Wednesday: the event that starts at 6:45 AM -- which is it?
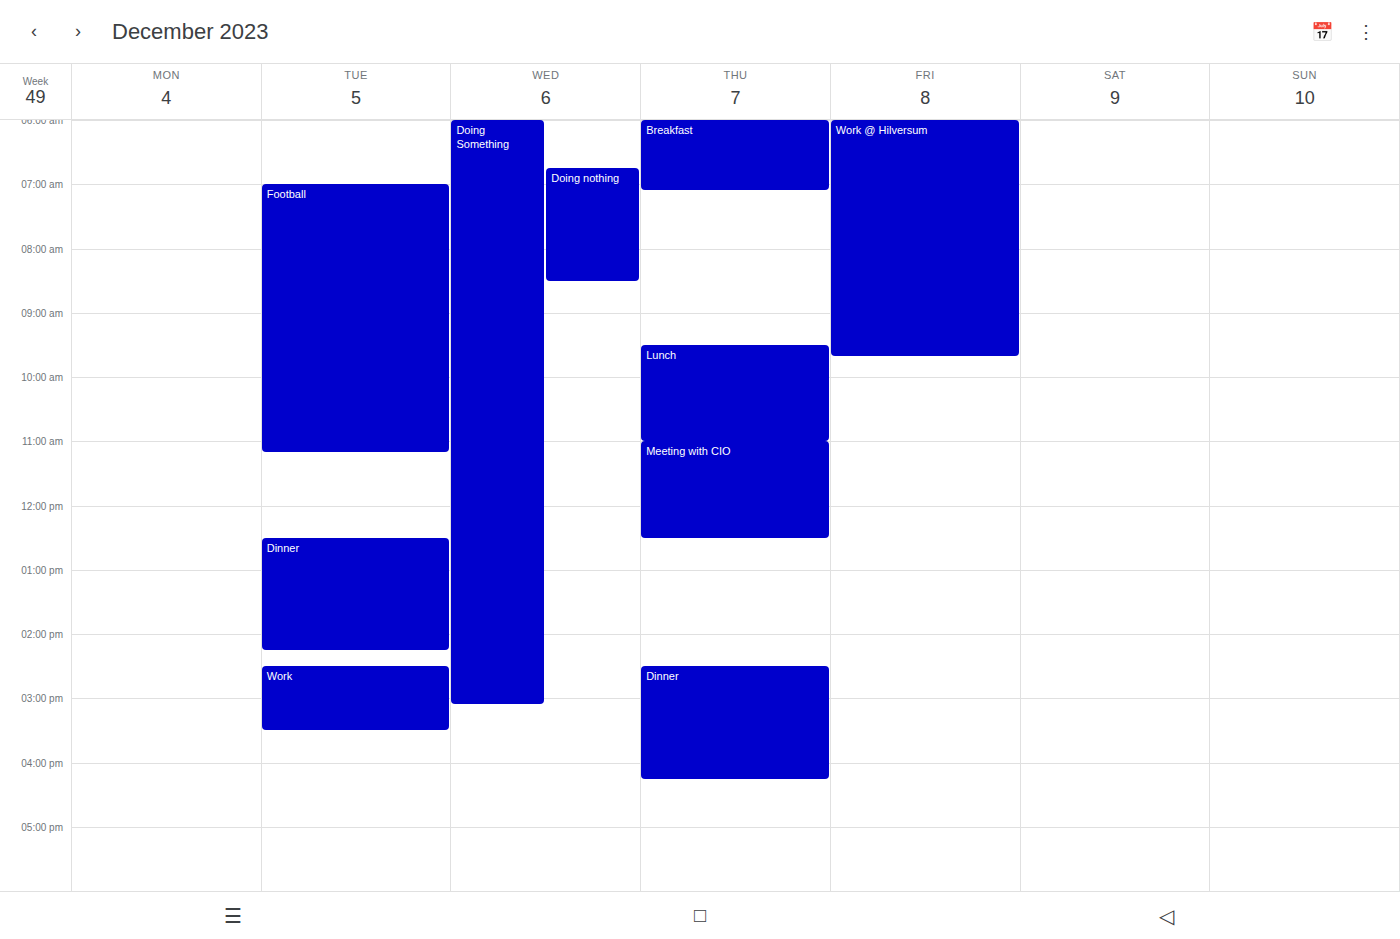
"Doing nothing"